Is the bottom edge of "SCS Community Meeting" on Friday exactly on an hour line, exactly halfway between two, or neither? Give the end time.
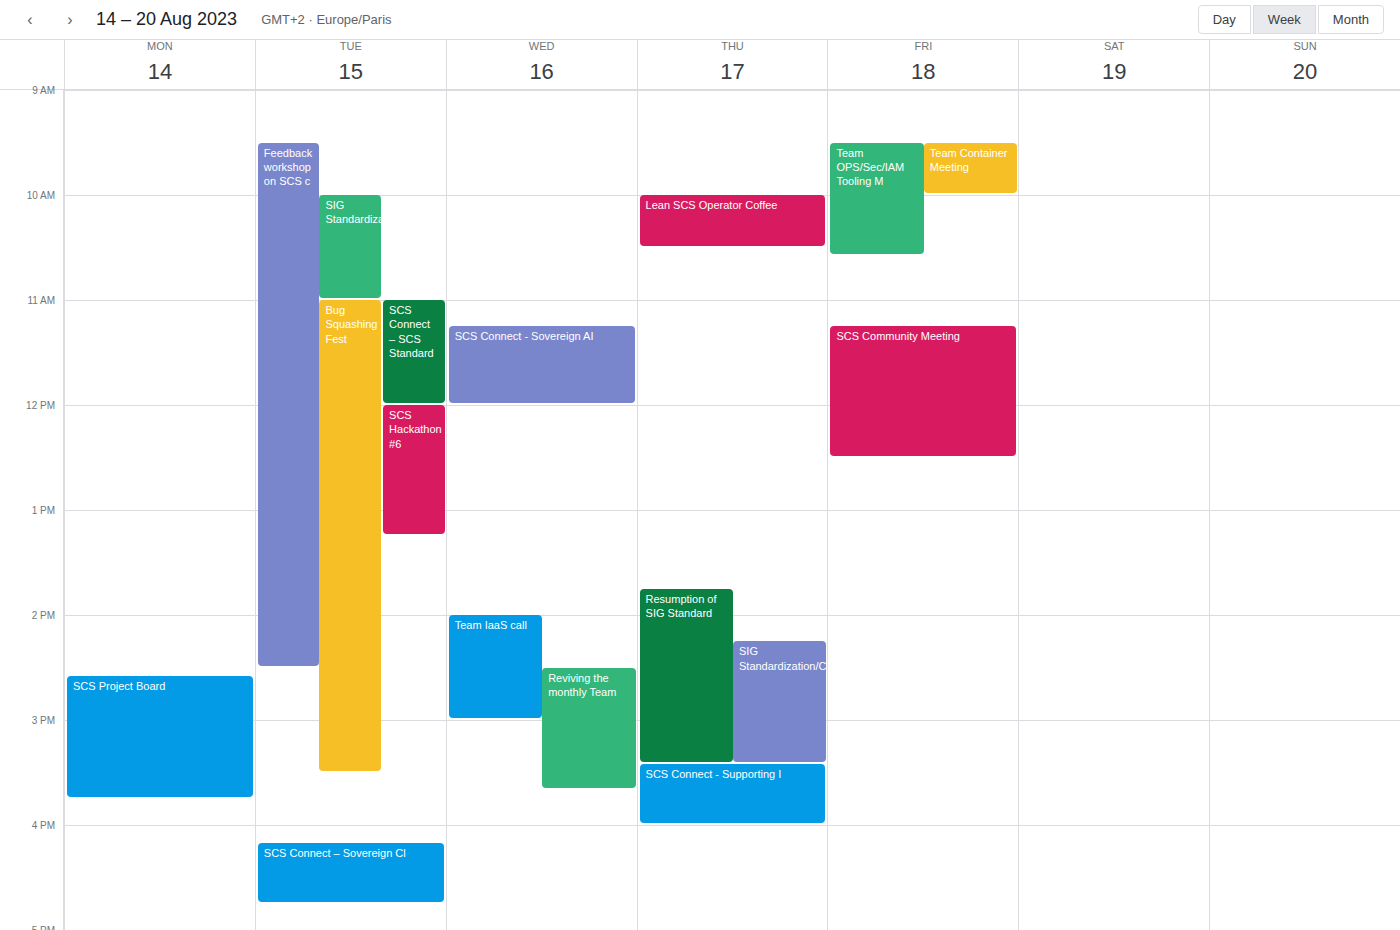
12:30 PM -- halfway between the 12 PM and 1 PM lines.